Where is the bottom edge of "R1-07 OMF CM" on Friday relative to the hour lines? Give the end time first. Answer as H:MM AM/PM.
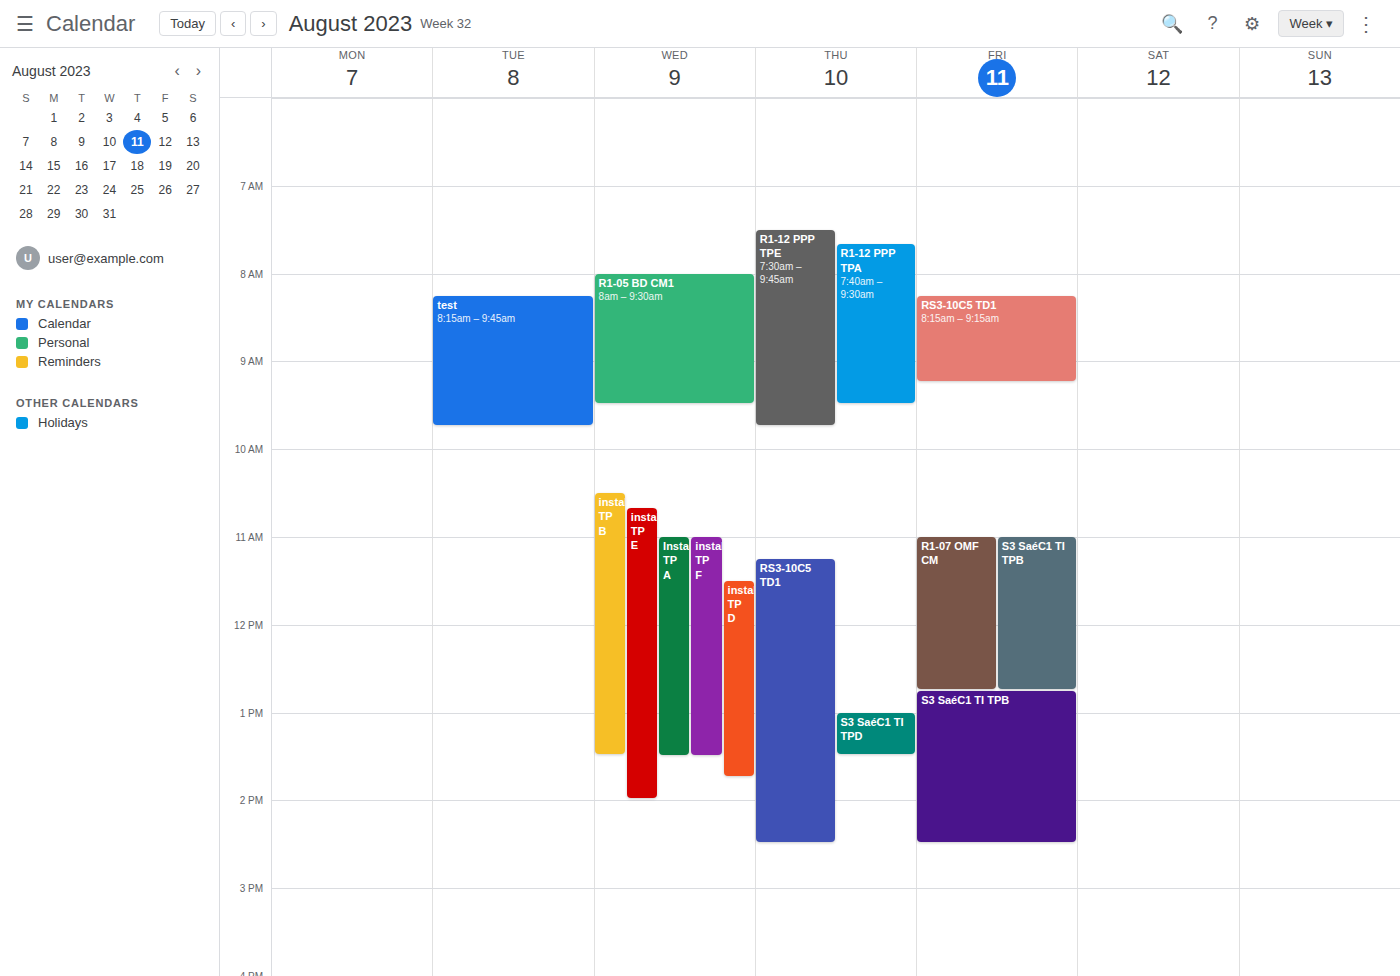
12:45 PM -- neither: three quarters of the way from the 12 PM line to the 1 PM line.